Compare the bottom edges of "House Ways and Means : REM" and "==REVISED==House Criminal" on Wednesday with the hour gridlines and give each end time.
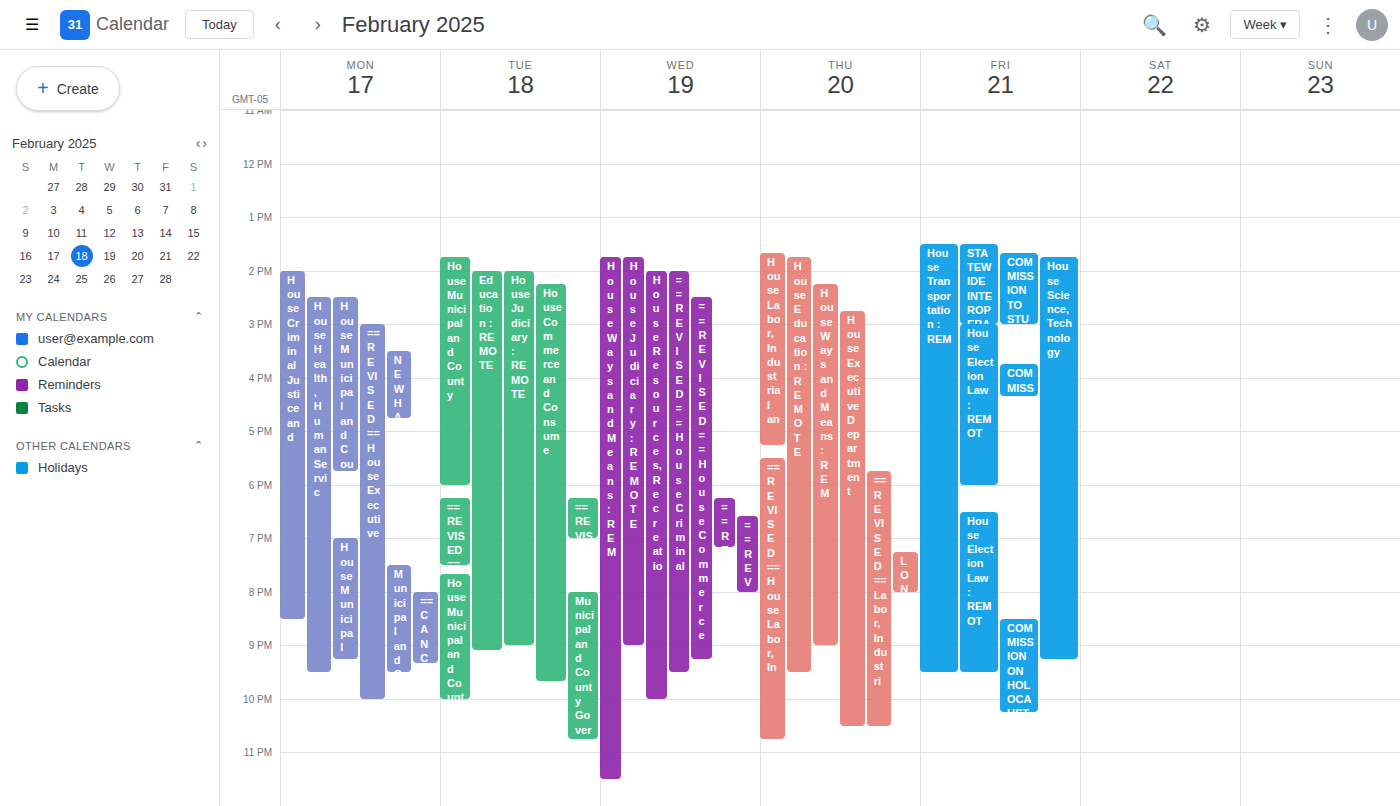
"House Ways and Means : REM": 11:30 PM, halfway between the 11 PM and 12 AM lines. "==REVISED==House Criminal": 9:30 PM, halfway between the 9 PM and 10 PM lines.